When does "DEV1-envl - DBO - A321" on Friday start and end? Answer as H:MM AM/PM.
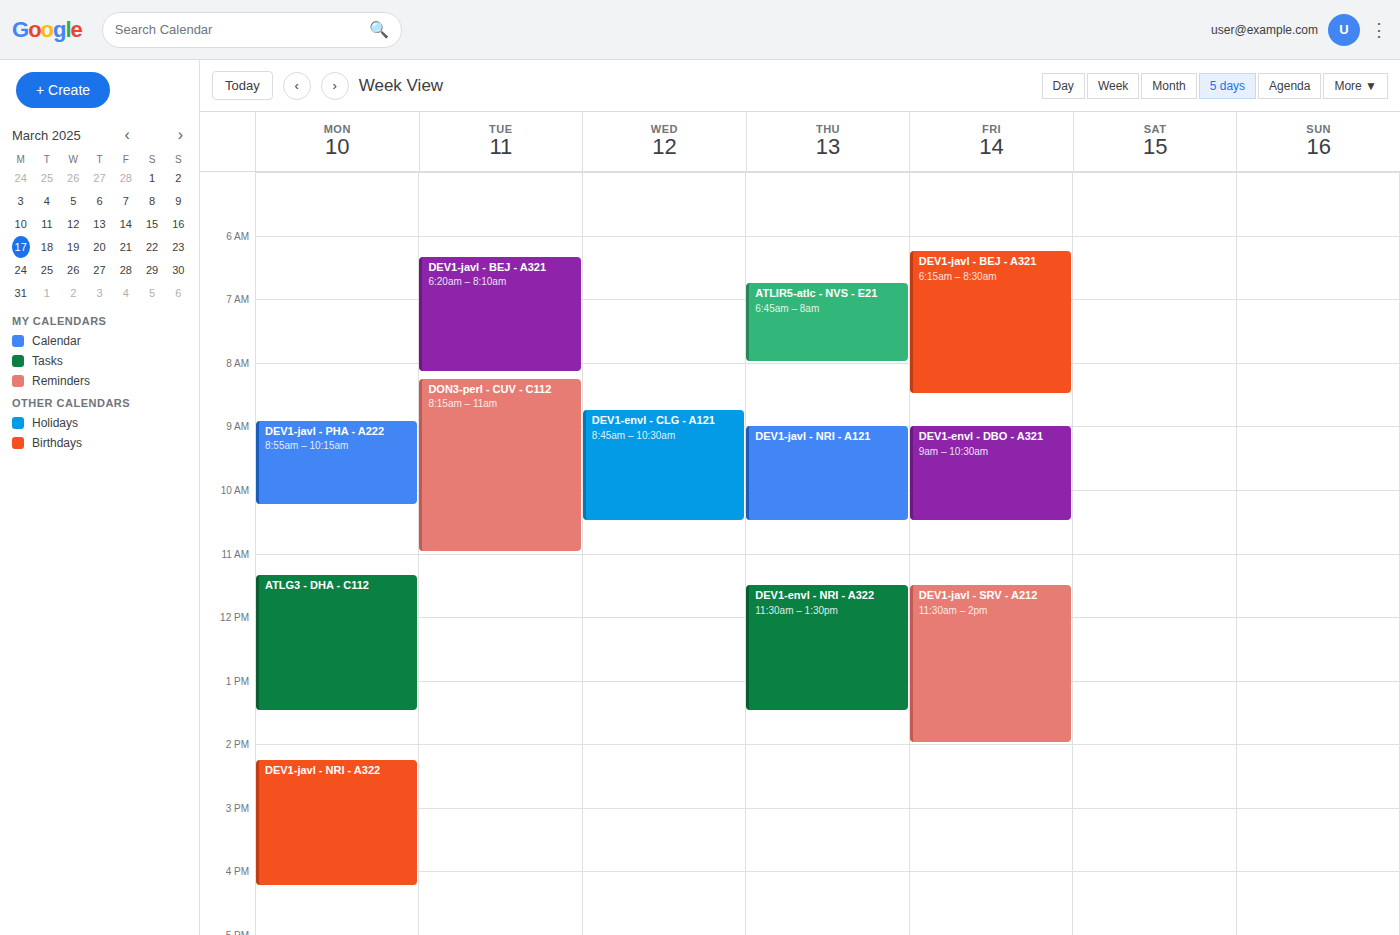
9:00 AM to 10:30 AM